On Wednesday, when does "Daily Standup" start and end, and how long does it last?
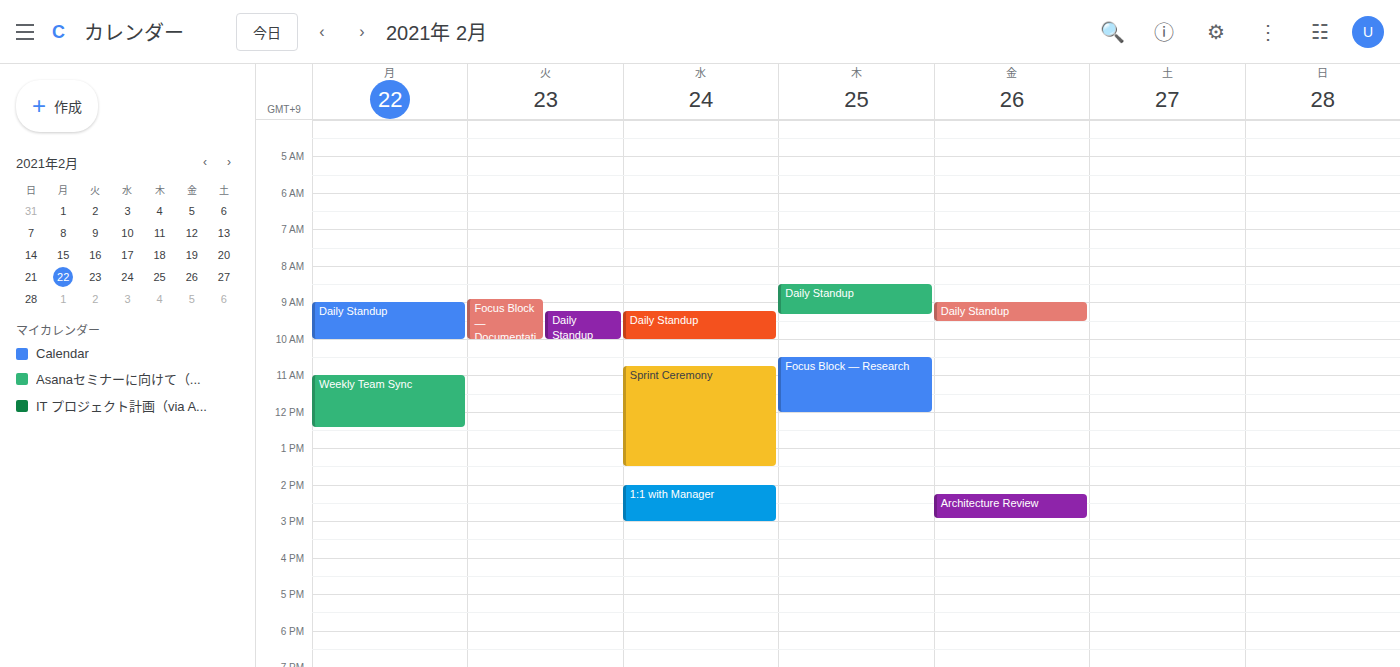
9:15 AM to 10:00 AM, 45 minutes